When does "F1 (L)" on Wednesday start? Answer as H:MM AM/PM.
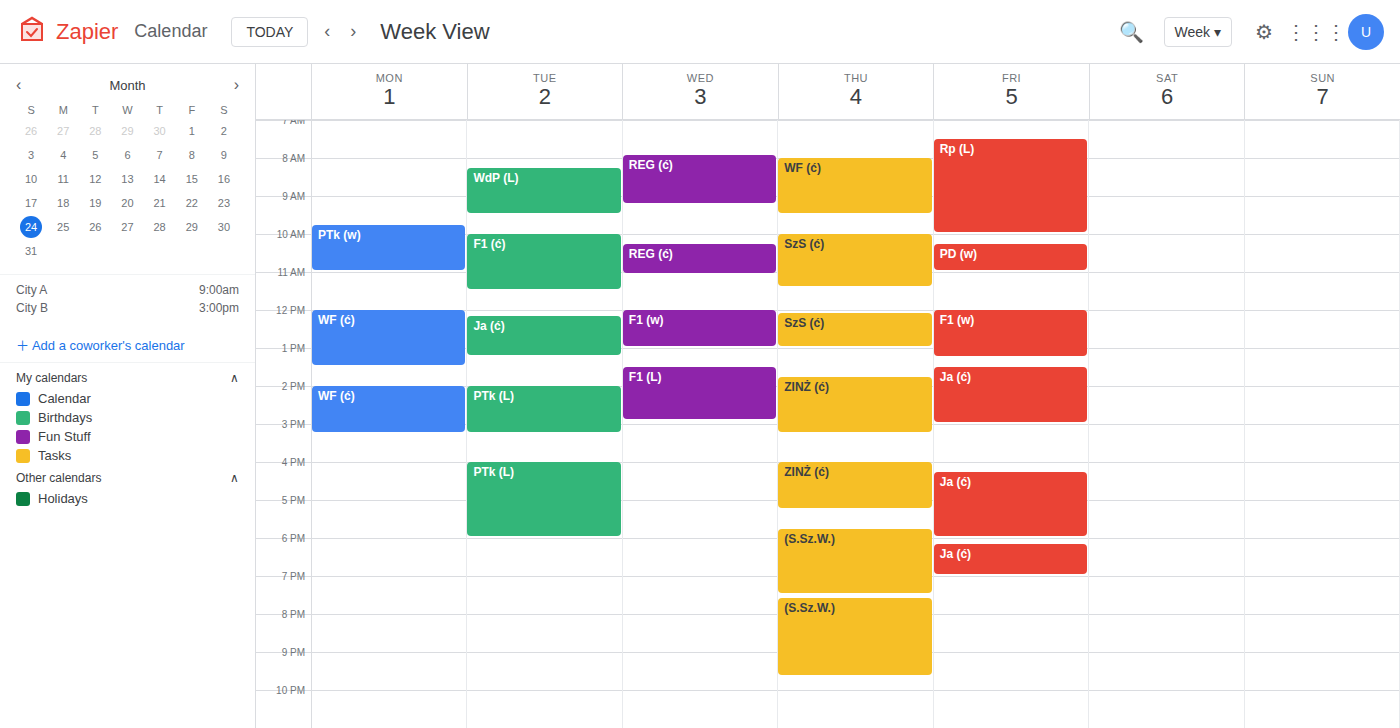
1:30 PM